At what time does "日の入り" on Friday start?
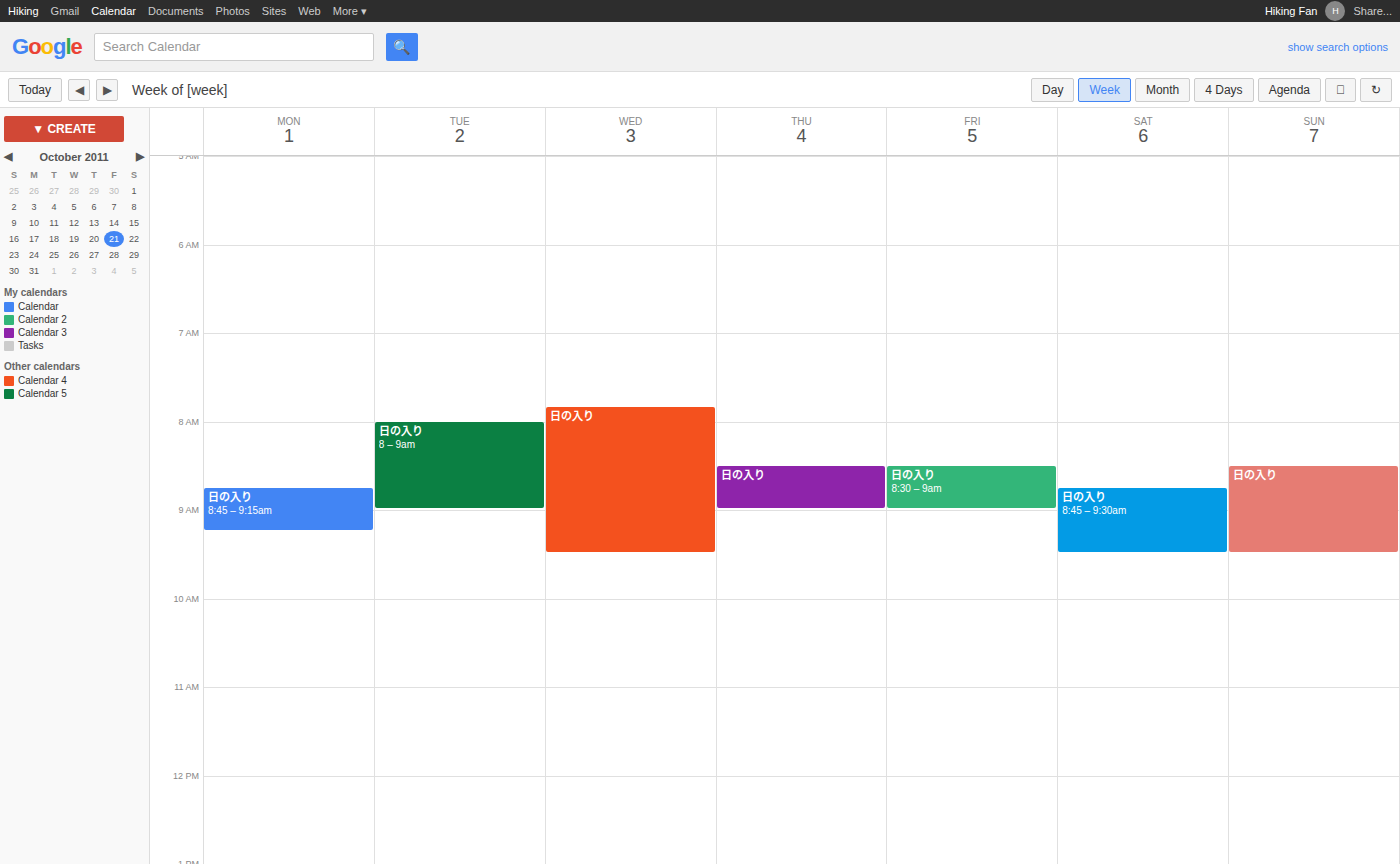
8:30 AM